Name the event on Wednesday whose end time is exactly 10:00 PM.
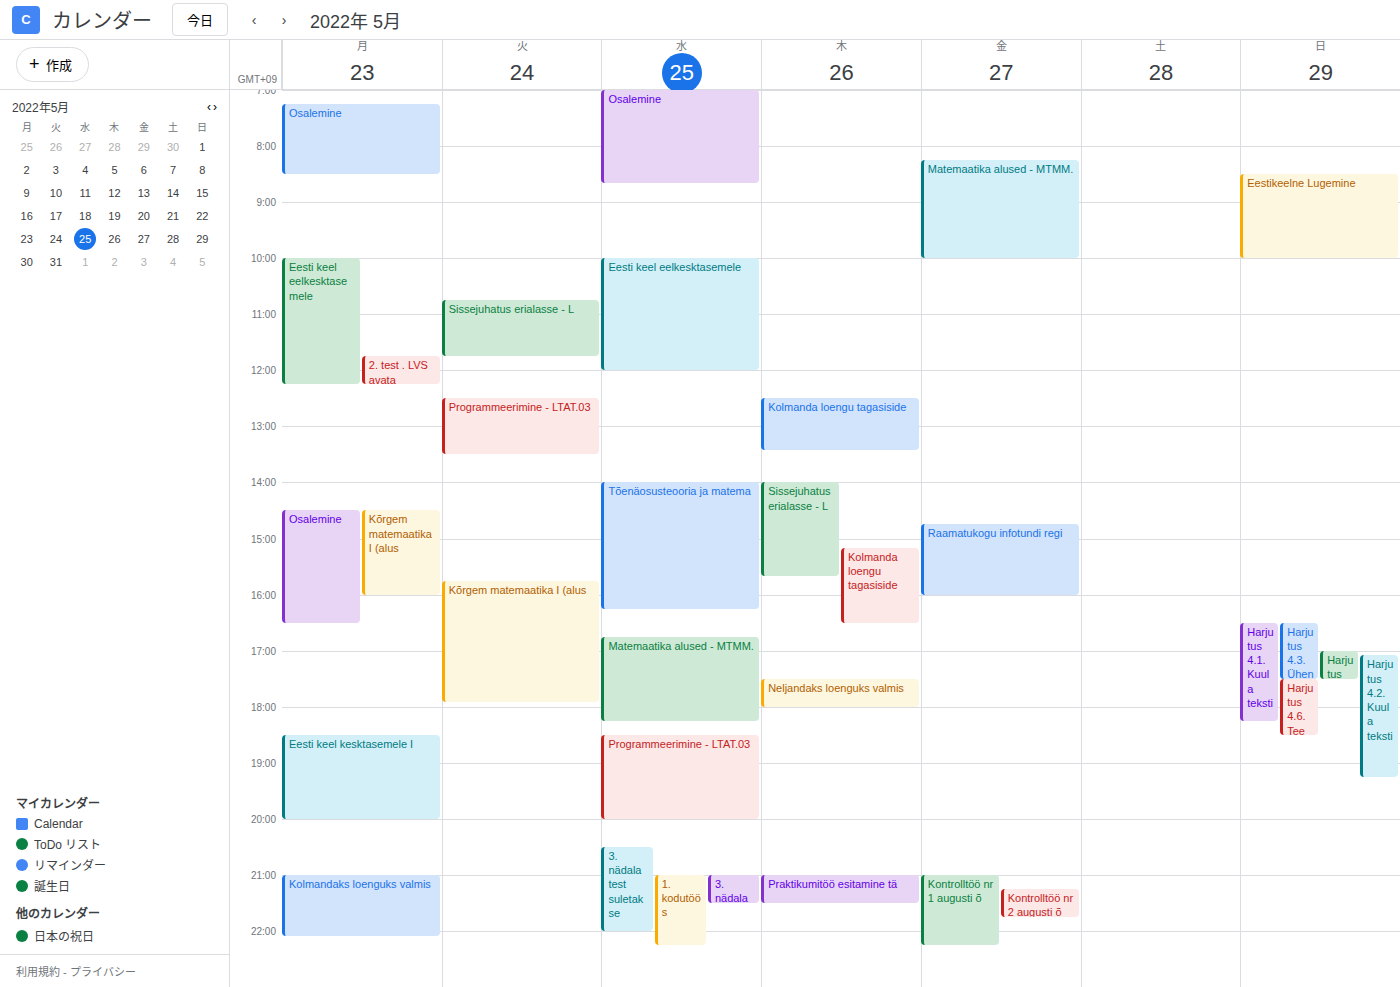
"3. nädala test suletakse"